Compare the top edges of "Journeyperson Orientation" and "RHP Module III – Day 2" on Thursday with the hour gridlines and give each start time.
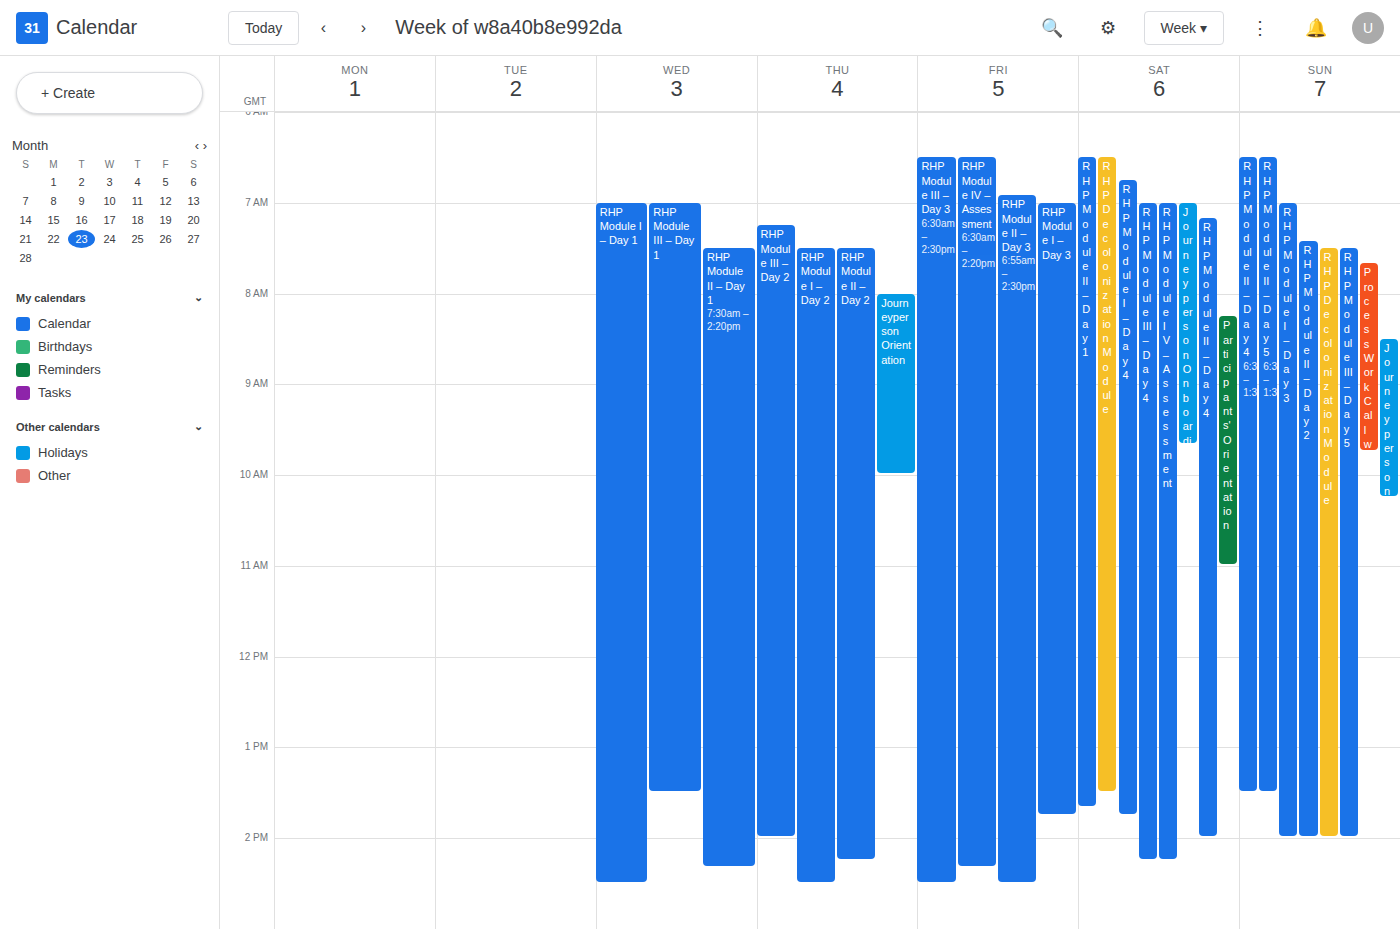
"Journeyperson Orientation": 8:00 AM, exactly on the 8 AM line. "RHP Module III – Day 2": 7:15 AM, neither: a quarter of the way from the 7 AM line to the 8 AM line.